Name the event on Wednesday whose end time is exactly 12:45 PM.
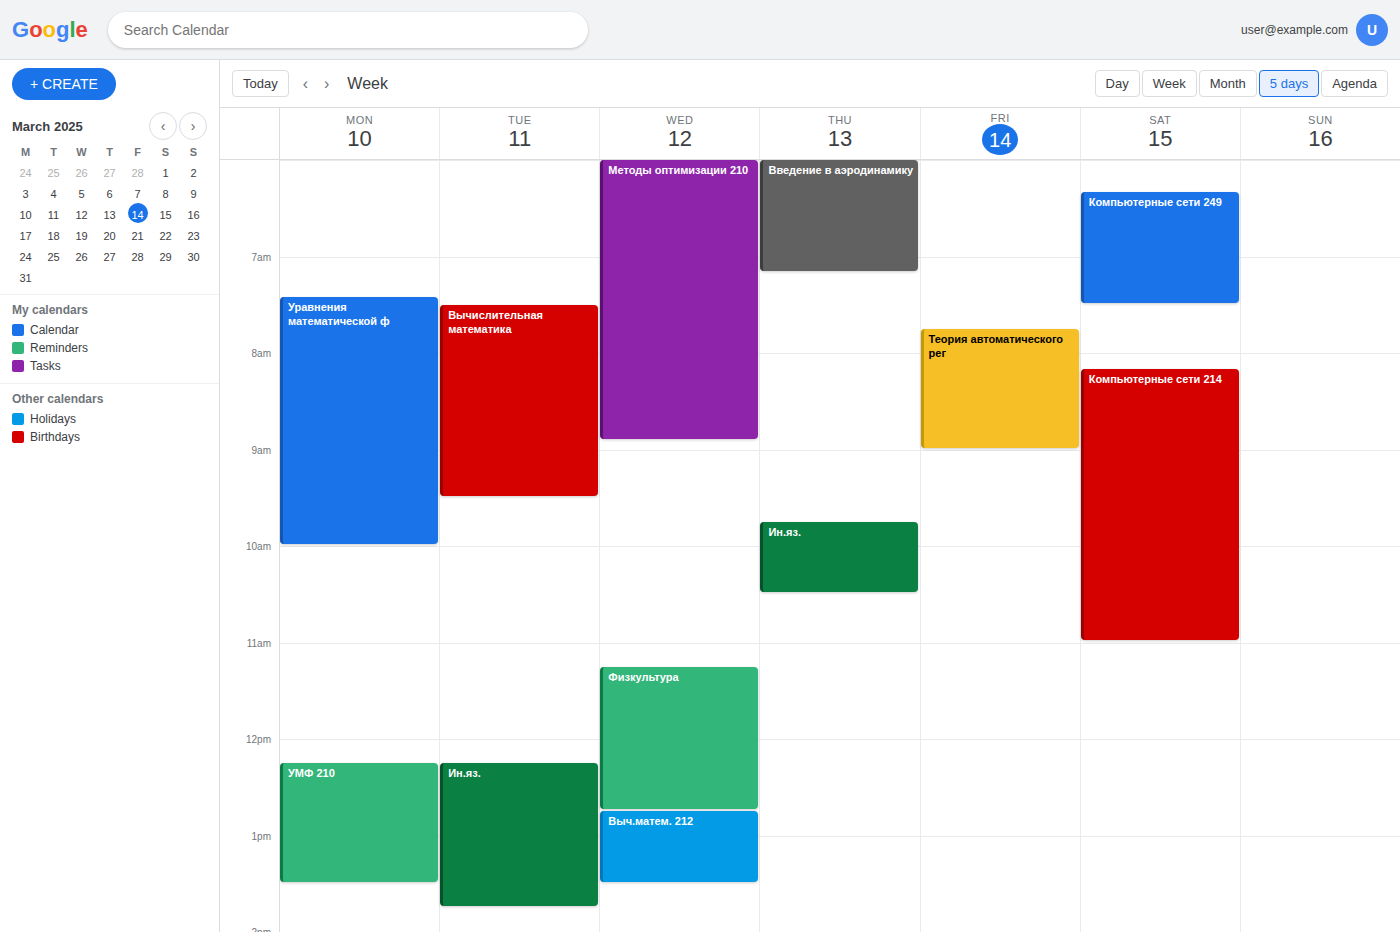
"Физкультура"